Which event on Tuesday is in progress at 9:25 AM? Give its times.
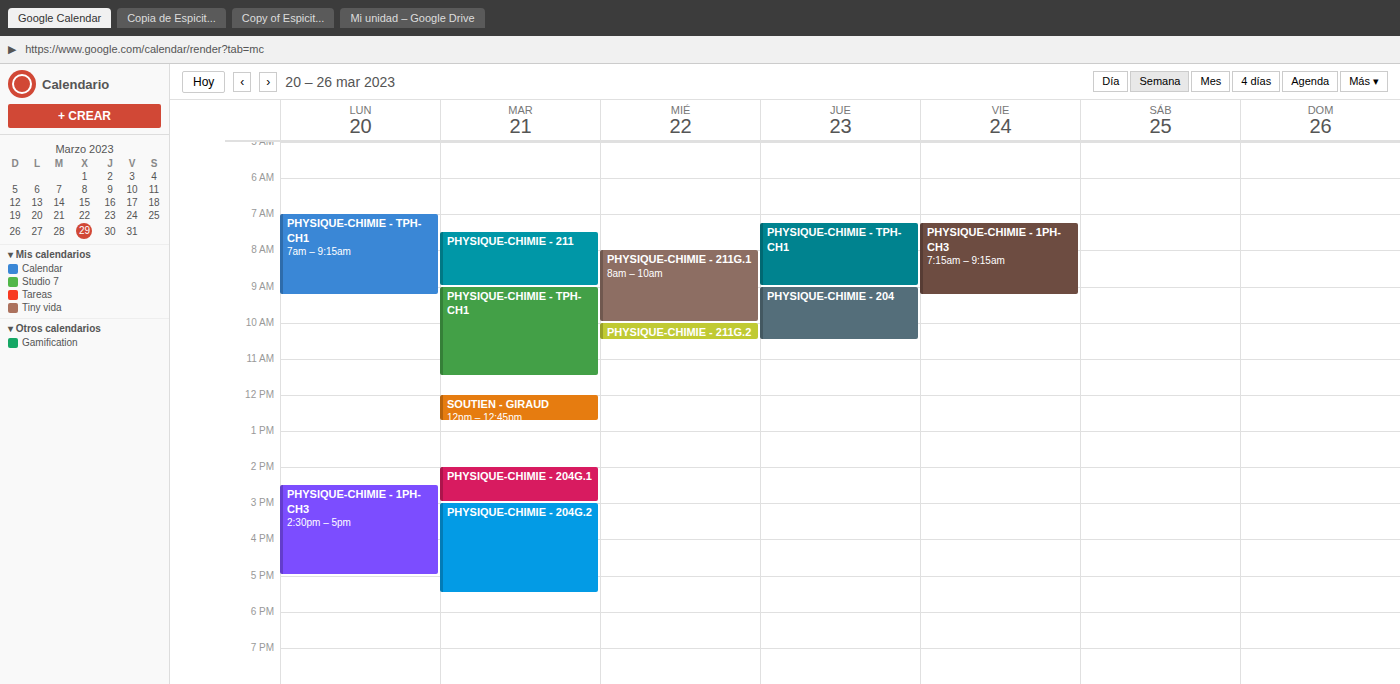
"PHYSIQUE-CHIMIE - TPH-CH1", 9:00 AM to 11:30 AM